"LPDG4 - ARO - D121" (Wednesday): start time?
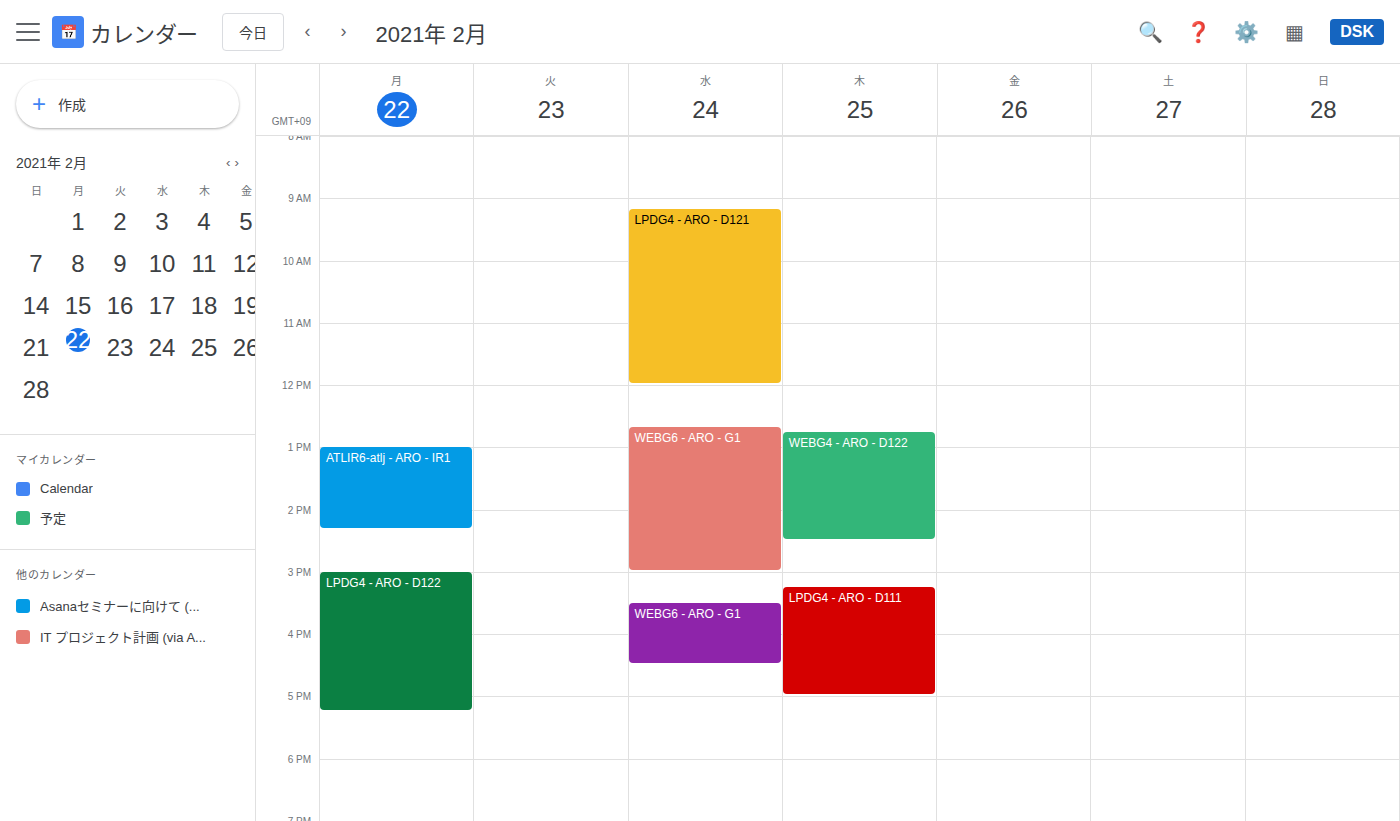
9:10 AM